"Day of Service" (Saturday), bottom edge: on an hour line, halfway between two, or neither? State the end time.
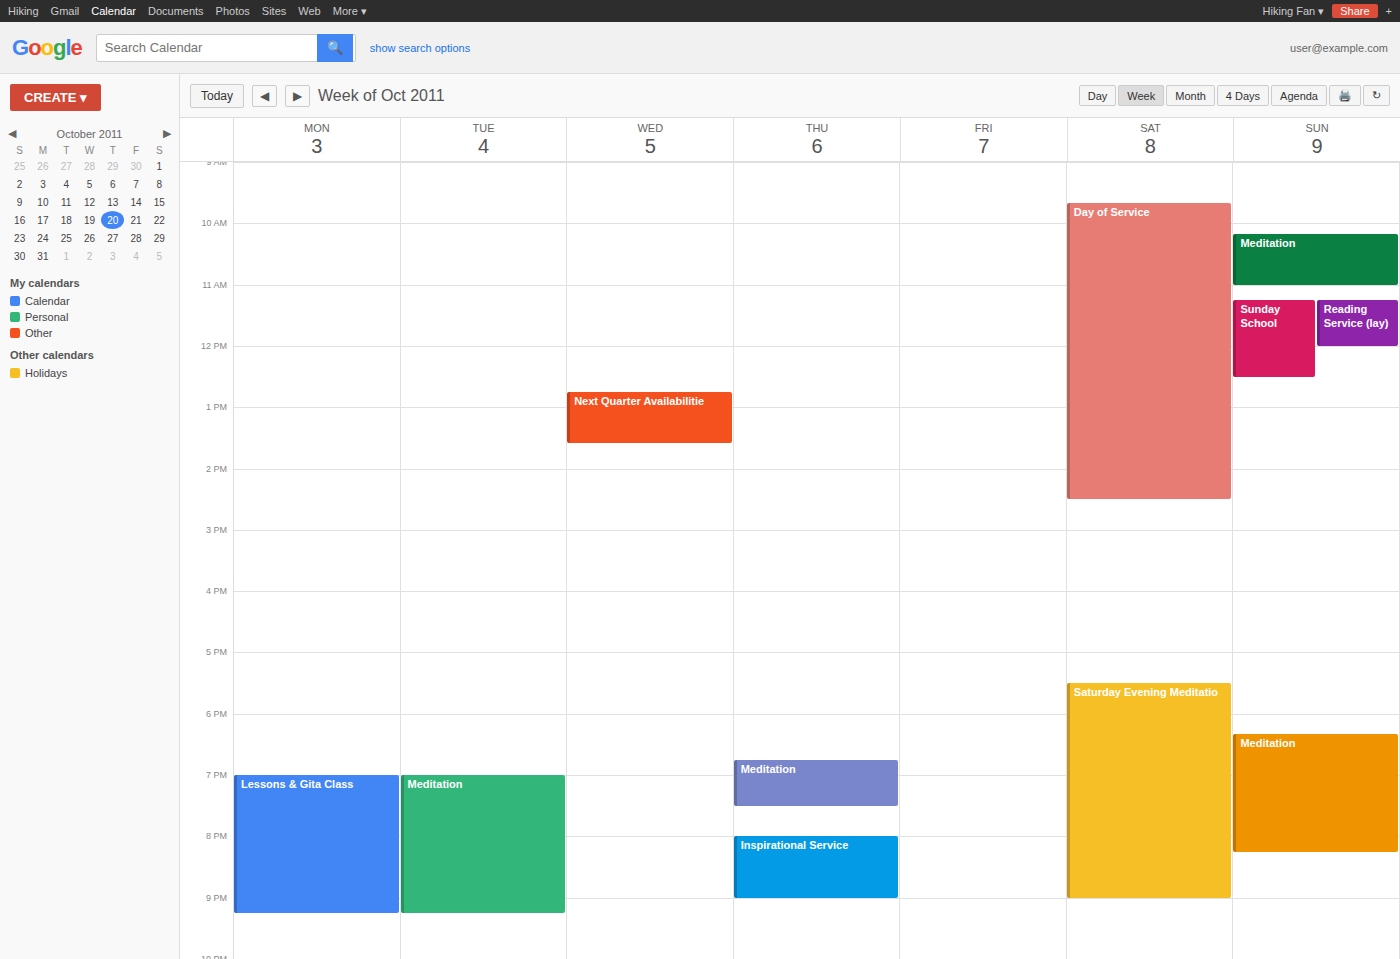
2:30 PM -- halfway between the 2 PM and 3 PM lines.